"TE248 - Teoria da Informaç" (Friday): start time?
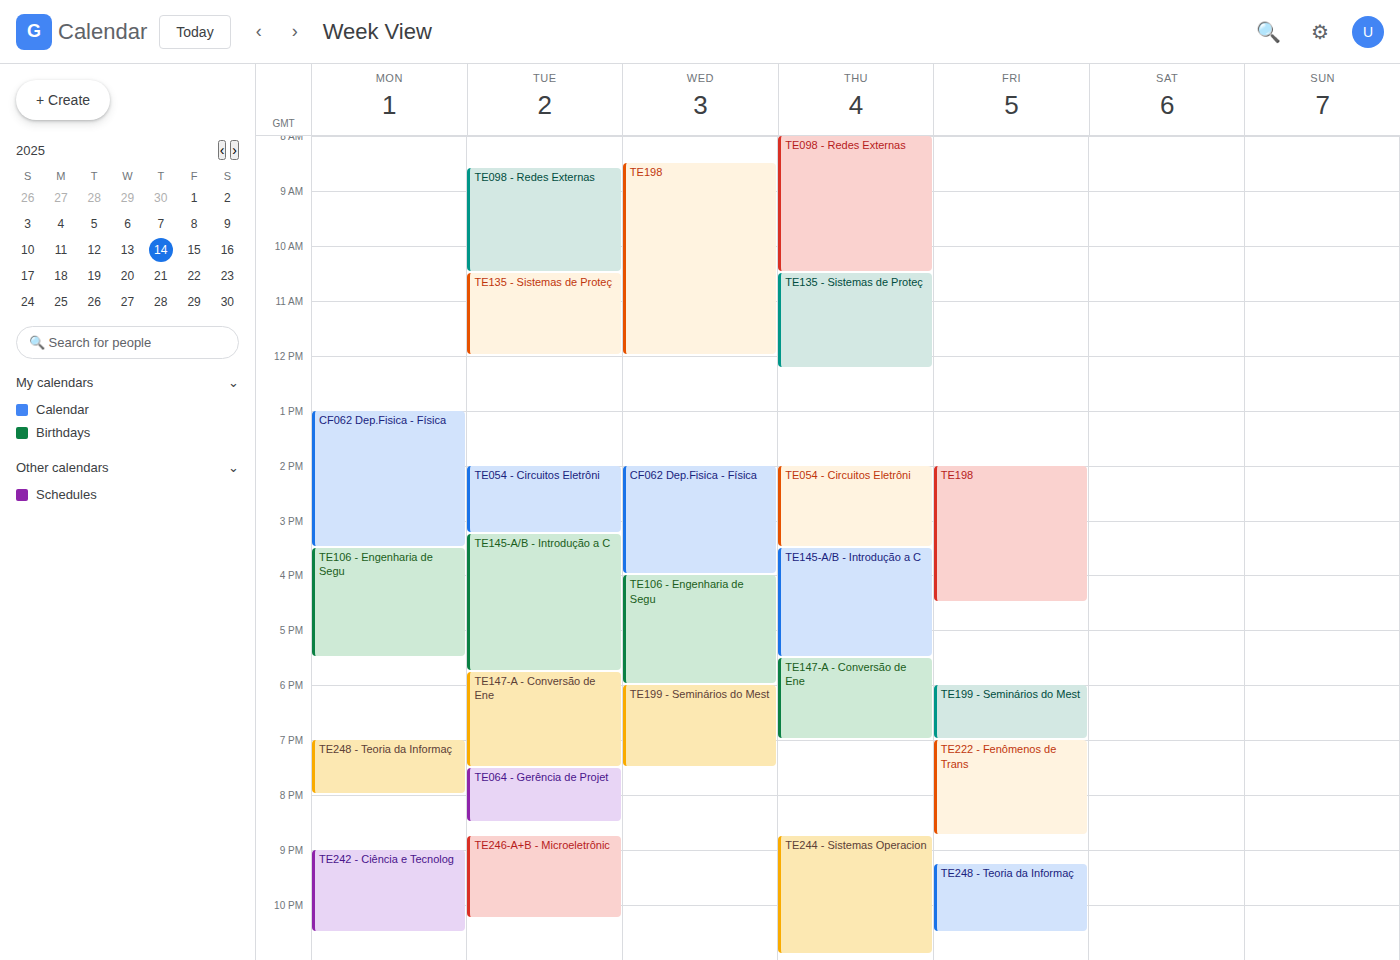
9:15 PM